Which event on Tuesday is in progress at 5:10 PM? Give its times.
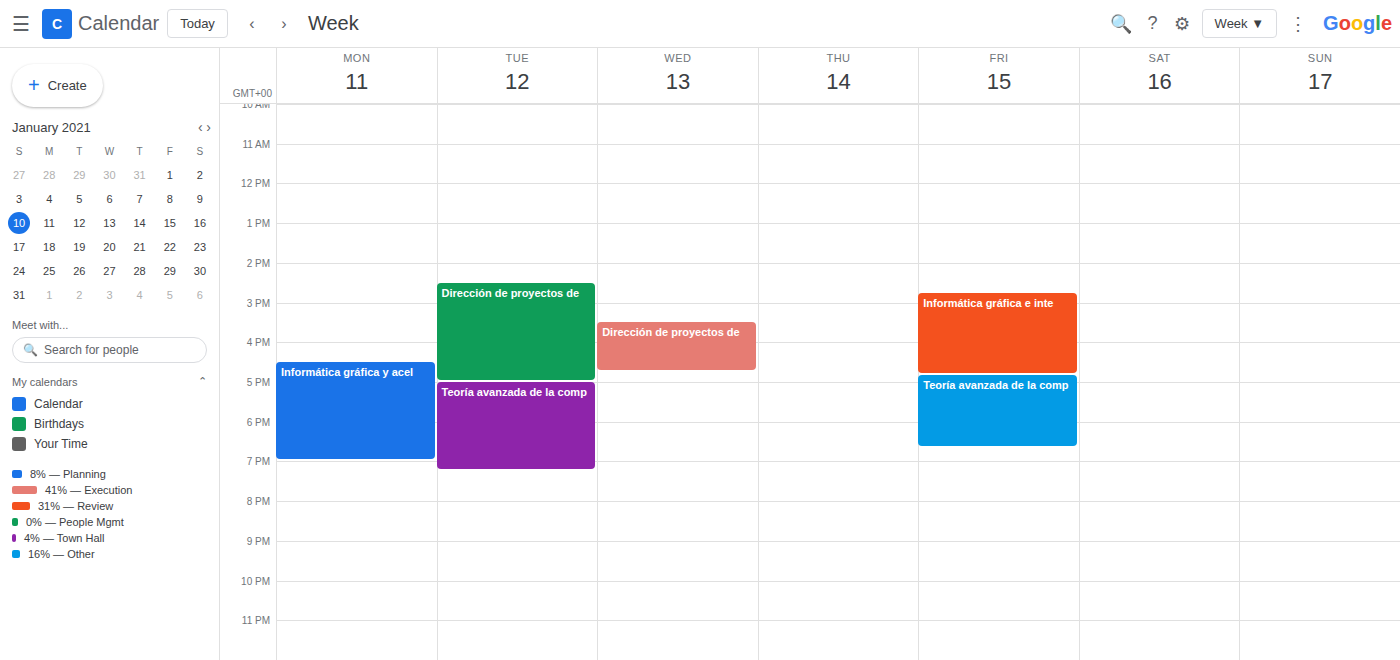
"Teoría avanzada de la comp", 5:00 PM to 7:15 PM